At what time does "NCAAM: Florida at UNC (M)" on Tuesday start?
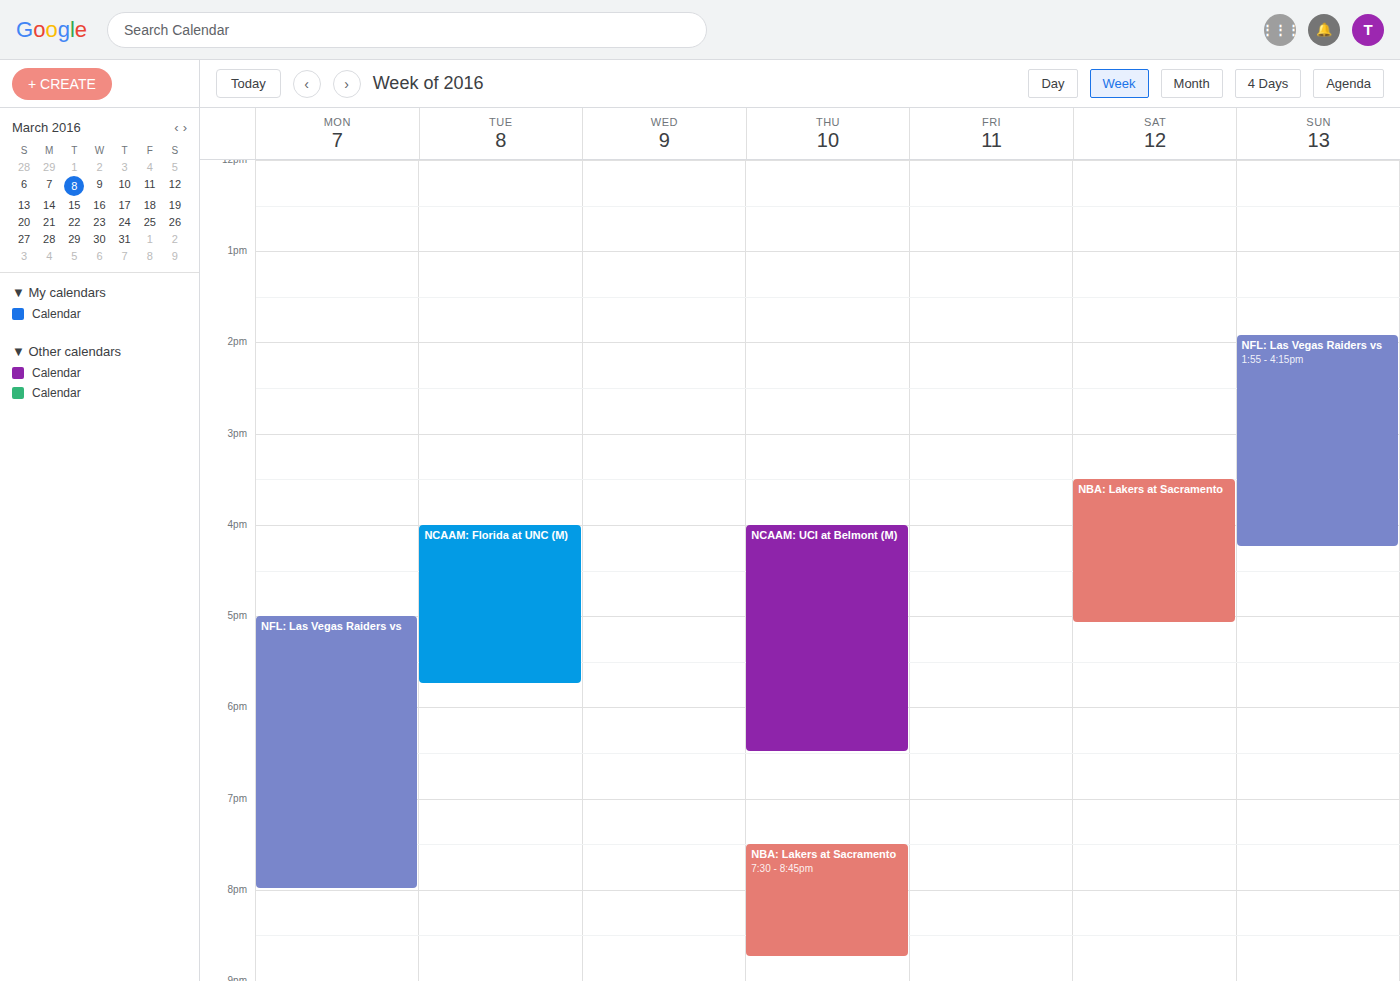
4:00 PM